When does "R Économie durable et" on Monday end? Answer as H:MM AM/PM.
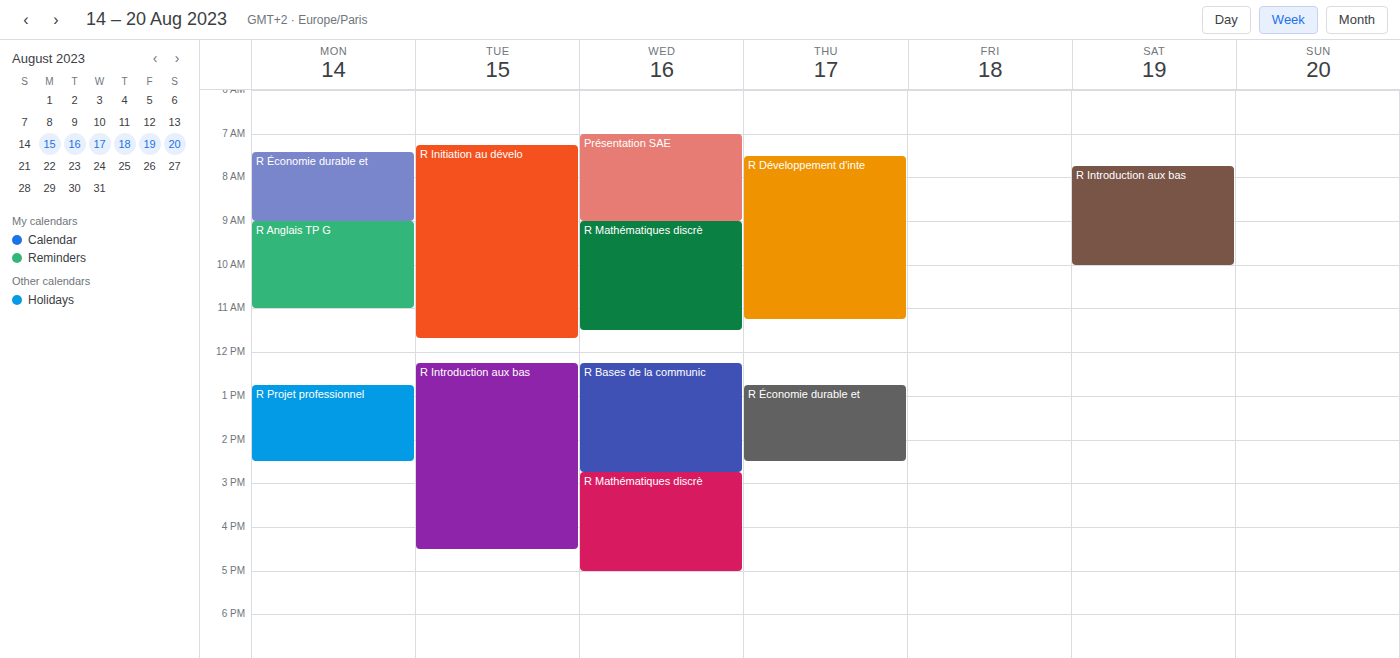
9:00 AM